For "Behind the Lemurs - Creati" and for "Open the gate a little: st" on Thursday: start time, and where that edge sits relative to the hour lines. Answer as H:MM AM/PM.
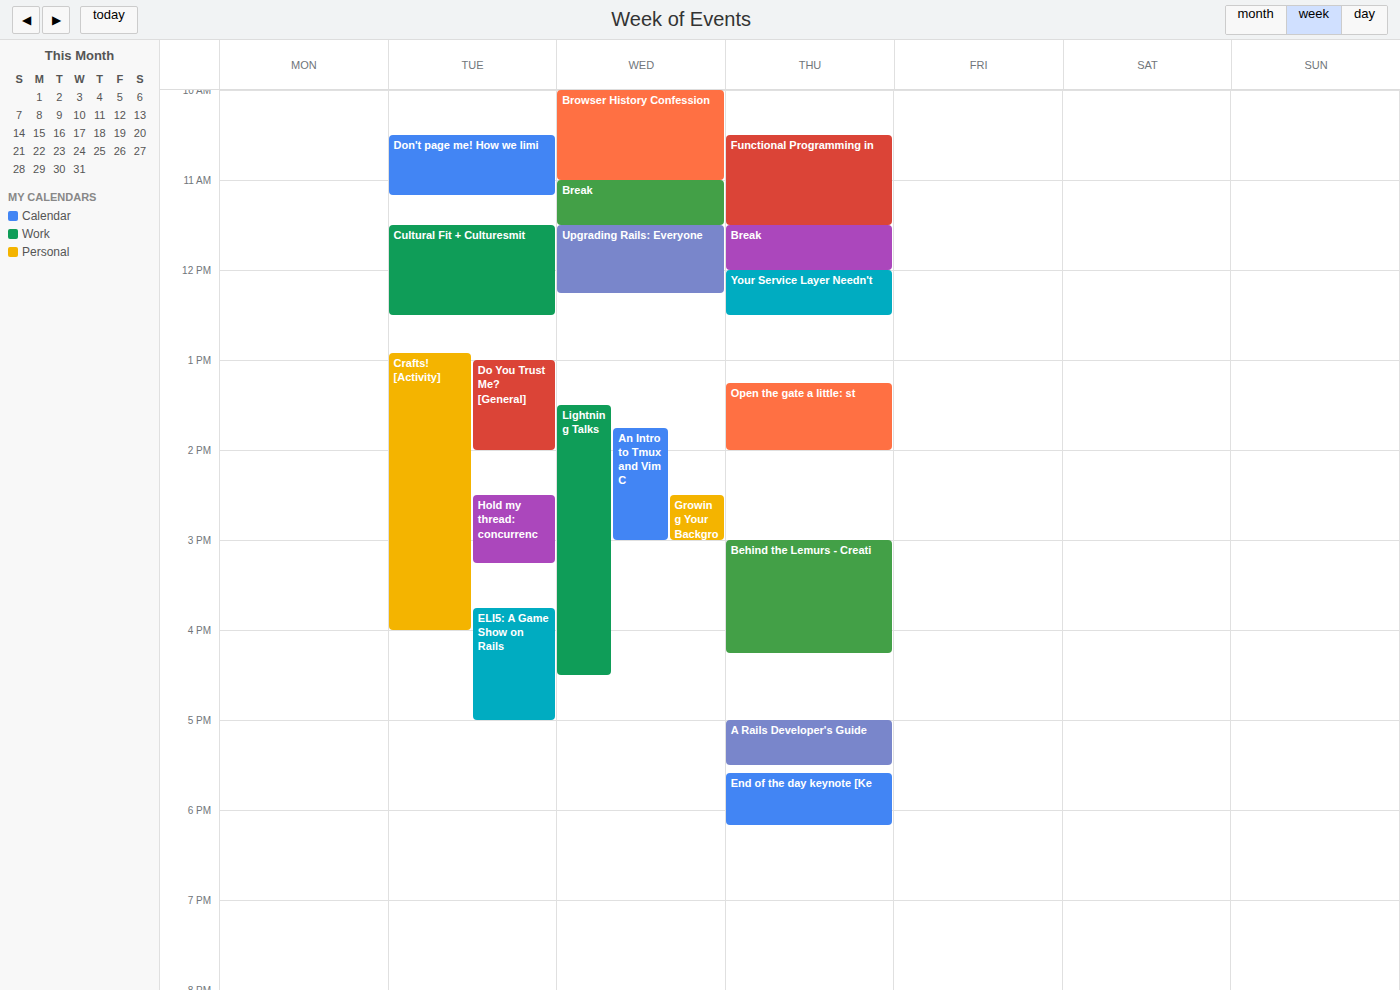
"Behind the Lemurs - Creati": 3:00 PM, exactly on the 3 PM line. "Open the gate a little: st": 1:15 PM, neither: a quarter of the way from the 1 PM line to the 2 PM line.